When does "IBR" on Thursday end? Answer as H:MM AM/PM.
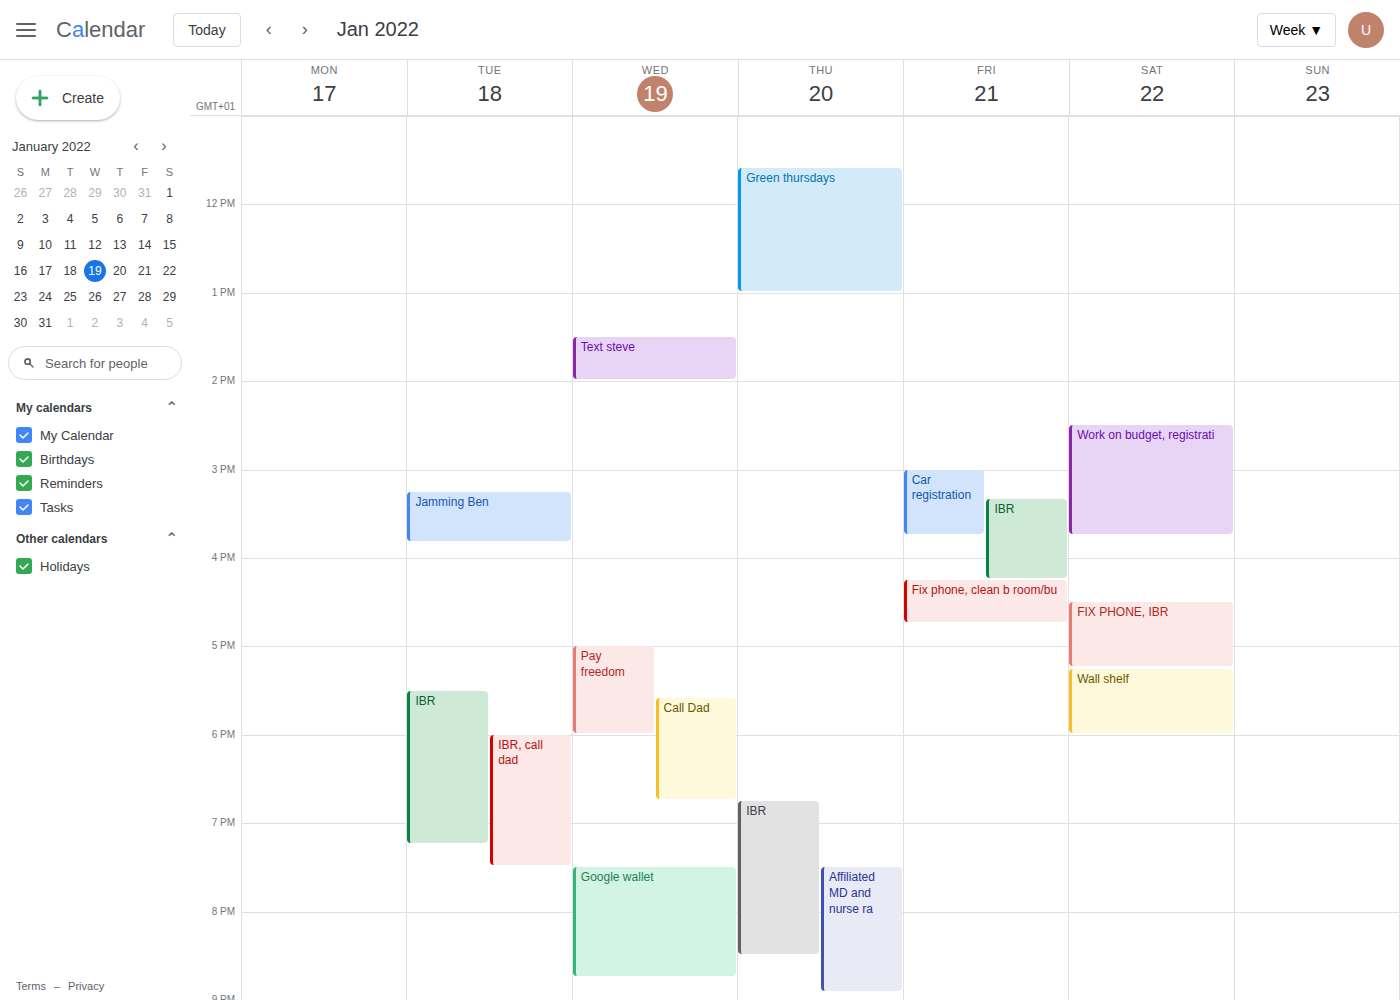
8:30 PM